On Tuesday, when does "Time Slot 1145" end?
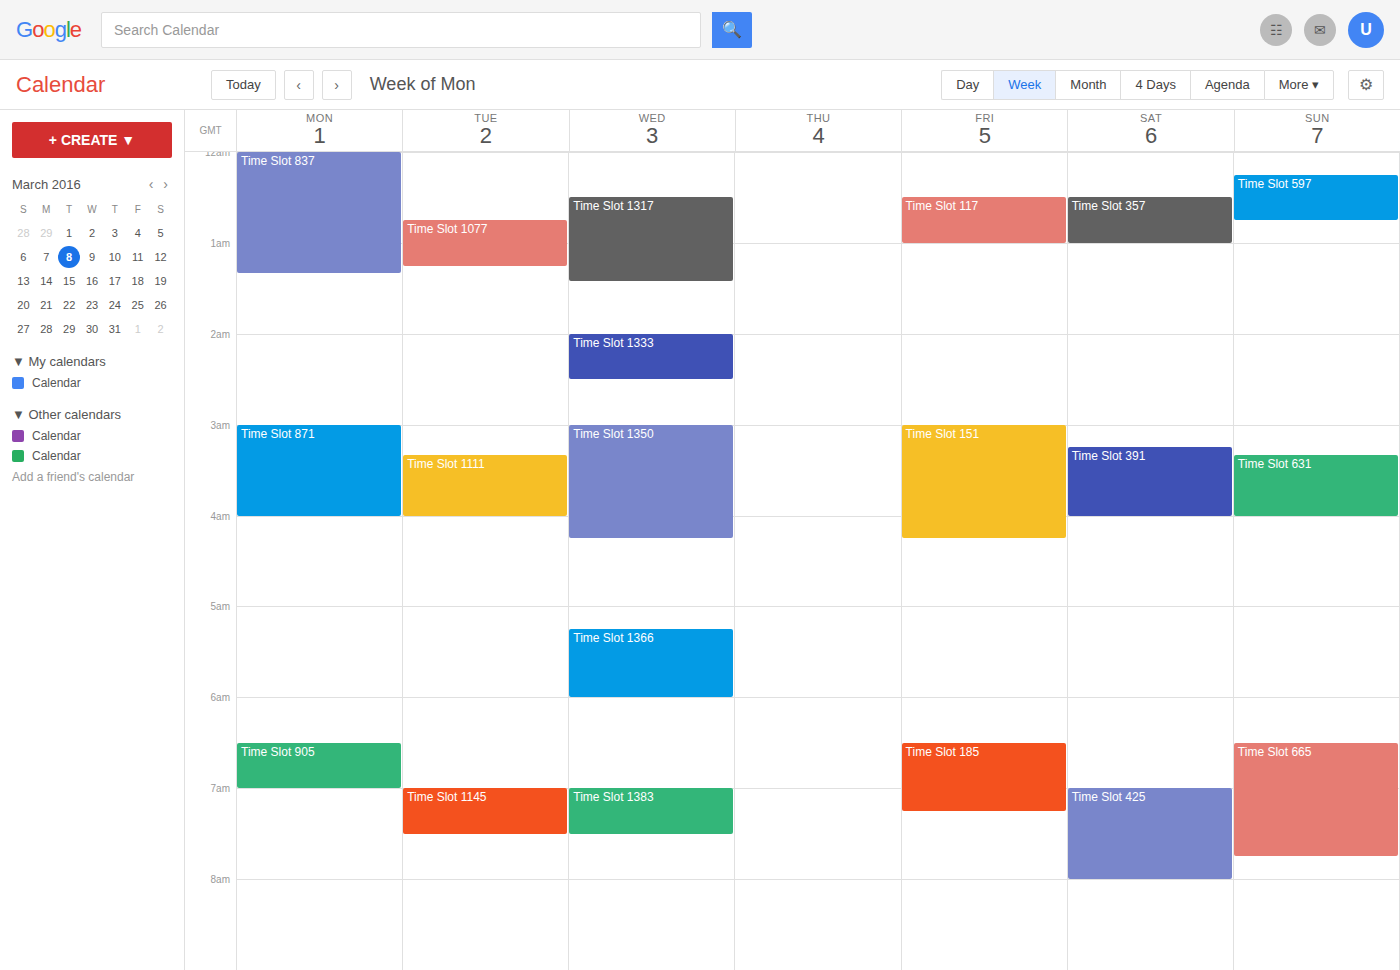
7:30 AM